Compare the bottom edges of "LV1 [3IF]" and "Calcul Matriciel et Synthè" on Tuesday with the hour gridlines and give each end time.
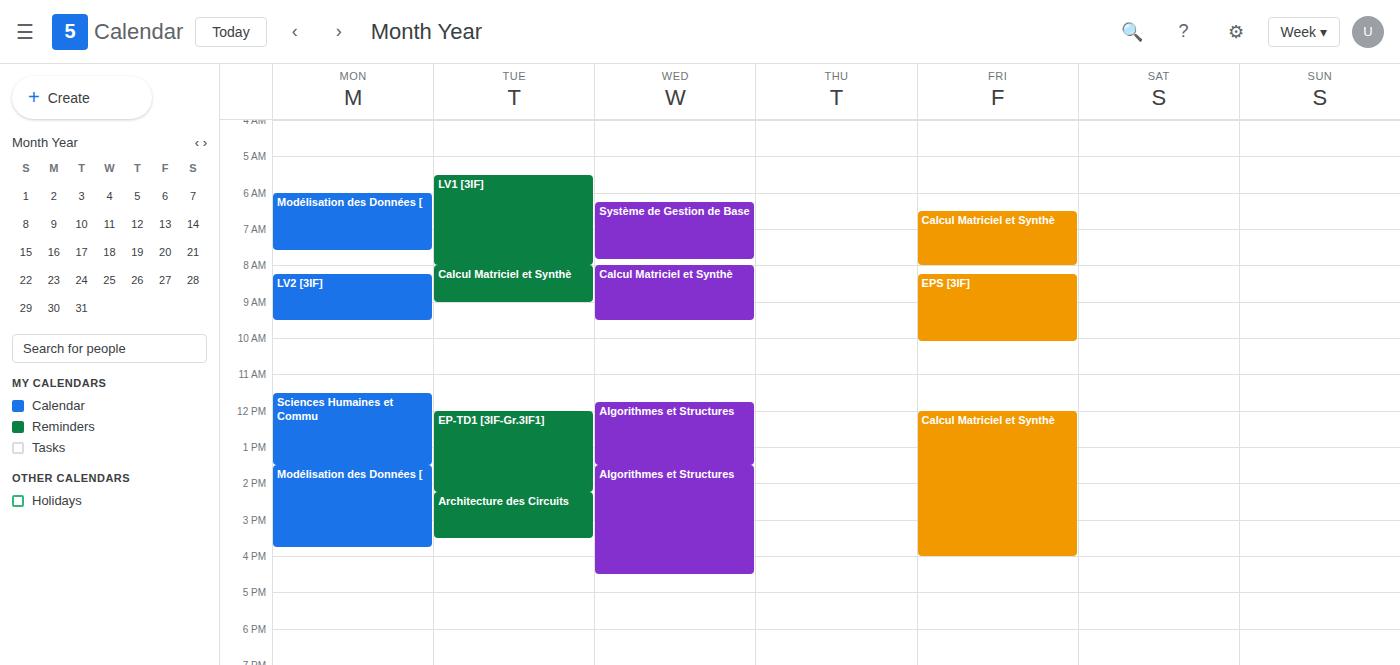
"LV1 [3IF]": 8:00 AM, exactly on the 8 AM line. "Calcul Matriciel et Synthè": 9:00 AM, exactly on the 9 AM line.